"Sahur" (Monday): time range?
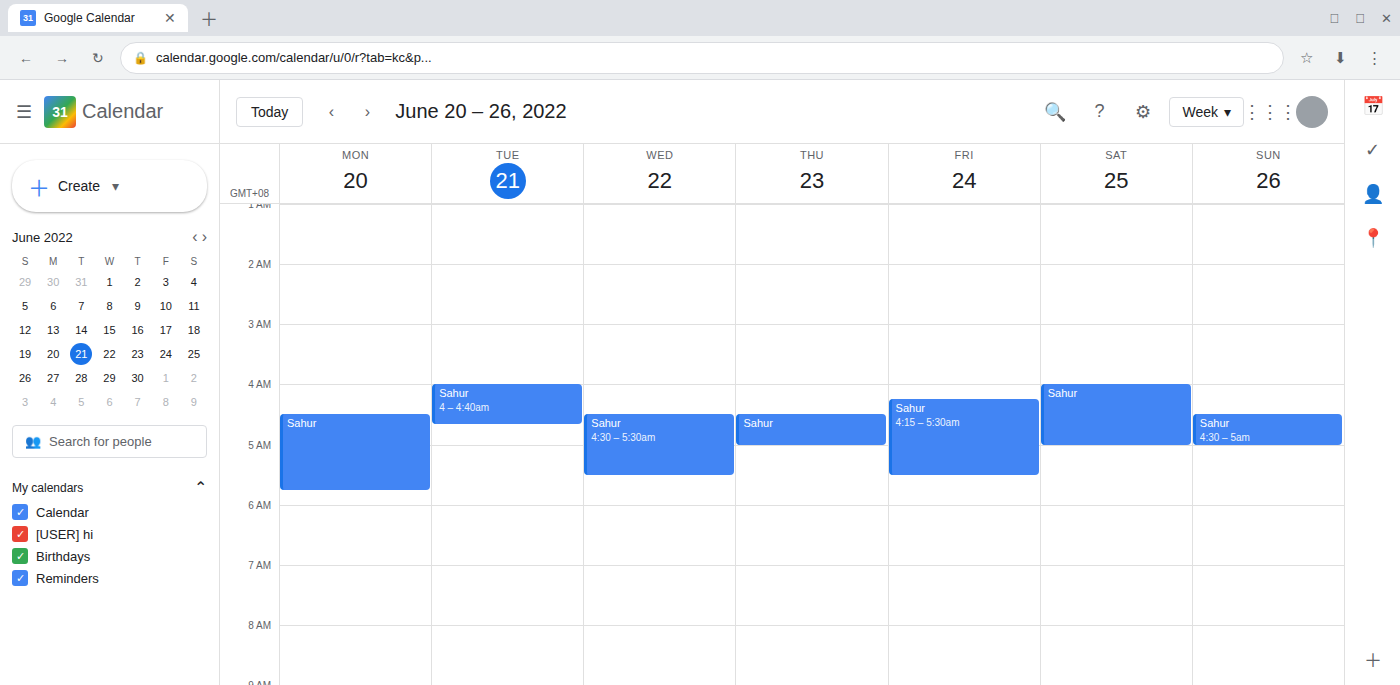
04:30 to 05:45